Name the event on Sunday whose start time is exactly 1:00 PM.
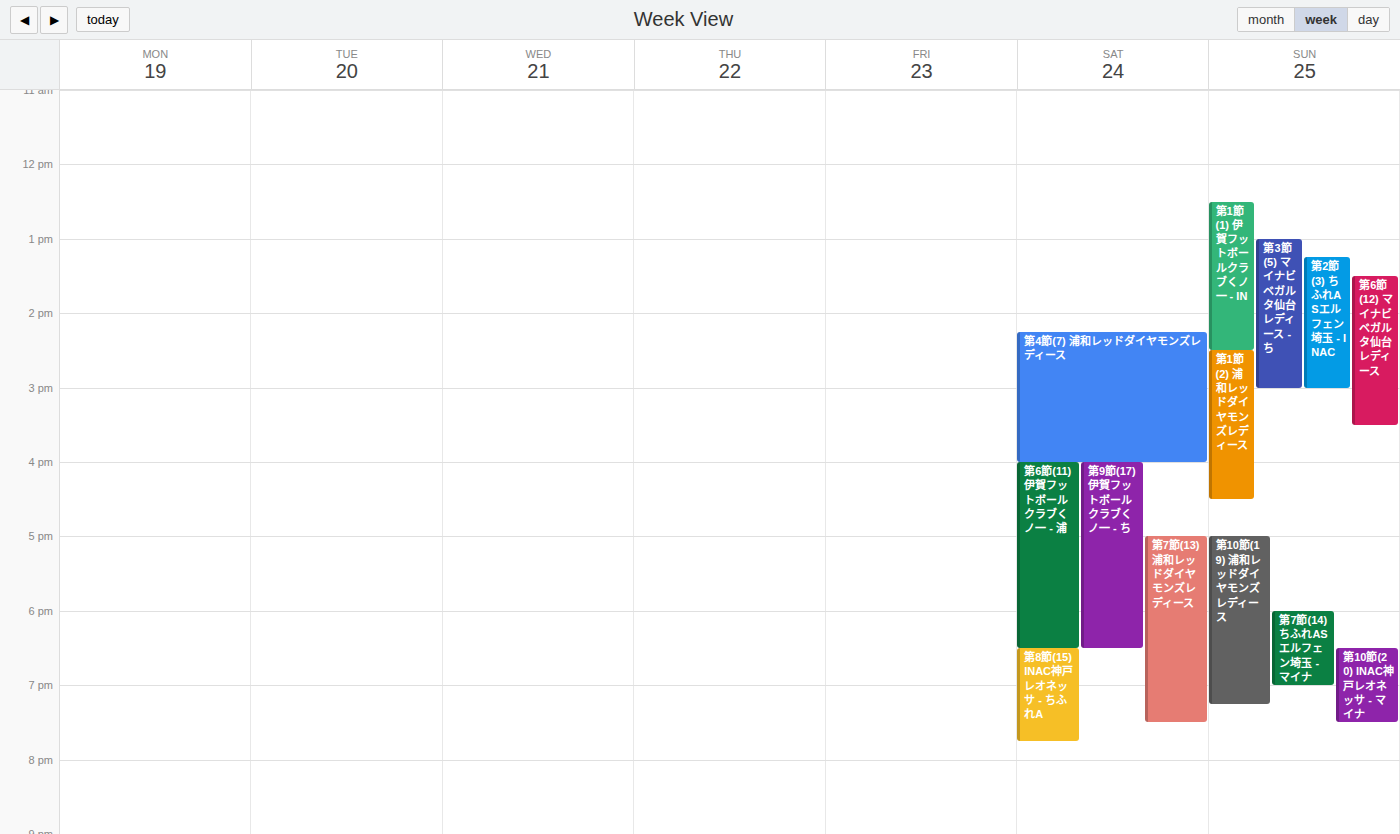
"第3節(5) マイナビベガルタ仙台レディース - ち"